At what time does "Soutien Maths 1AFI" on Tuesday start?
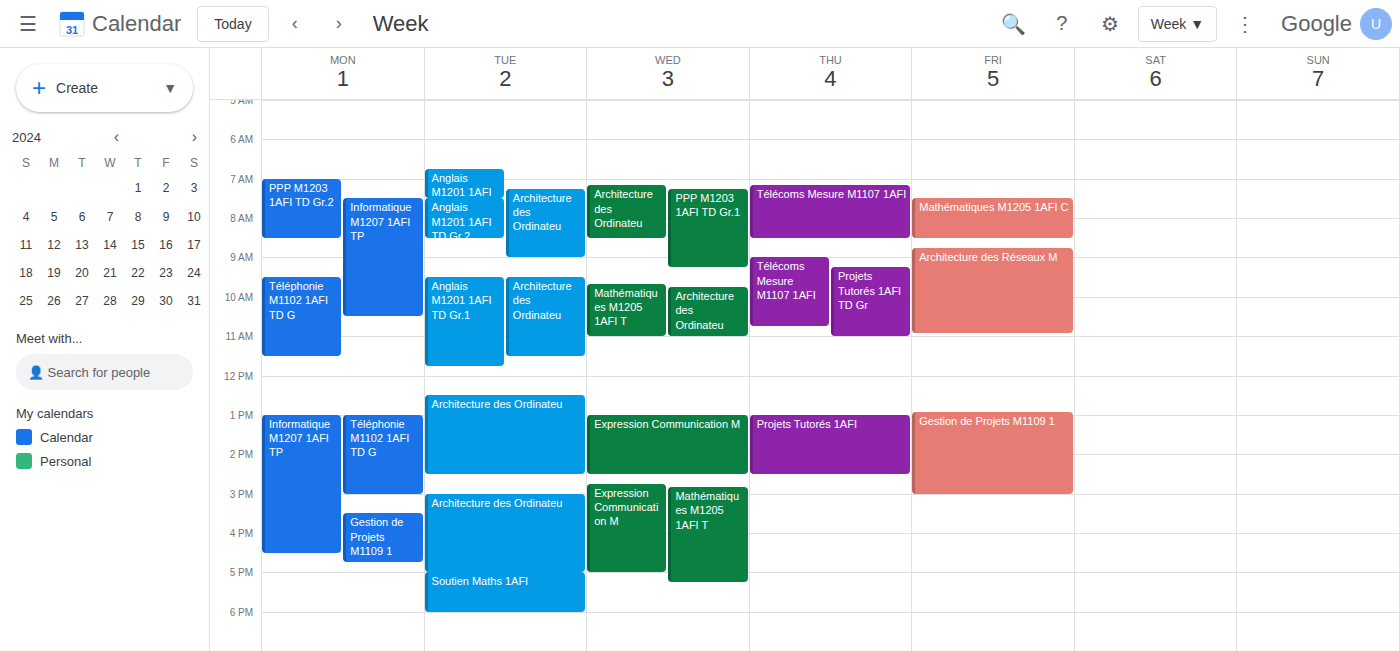
5:00 PM